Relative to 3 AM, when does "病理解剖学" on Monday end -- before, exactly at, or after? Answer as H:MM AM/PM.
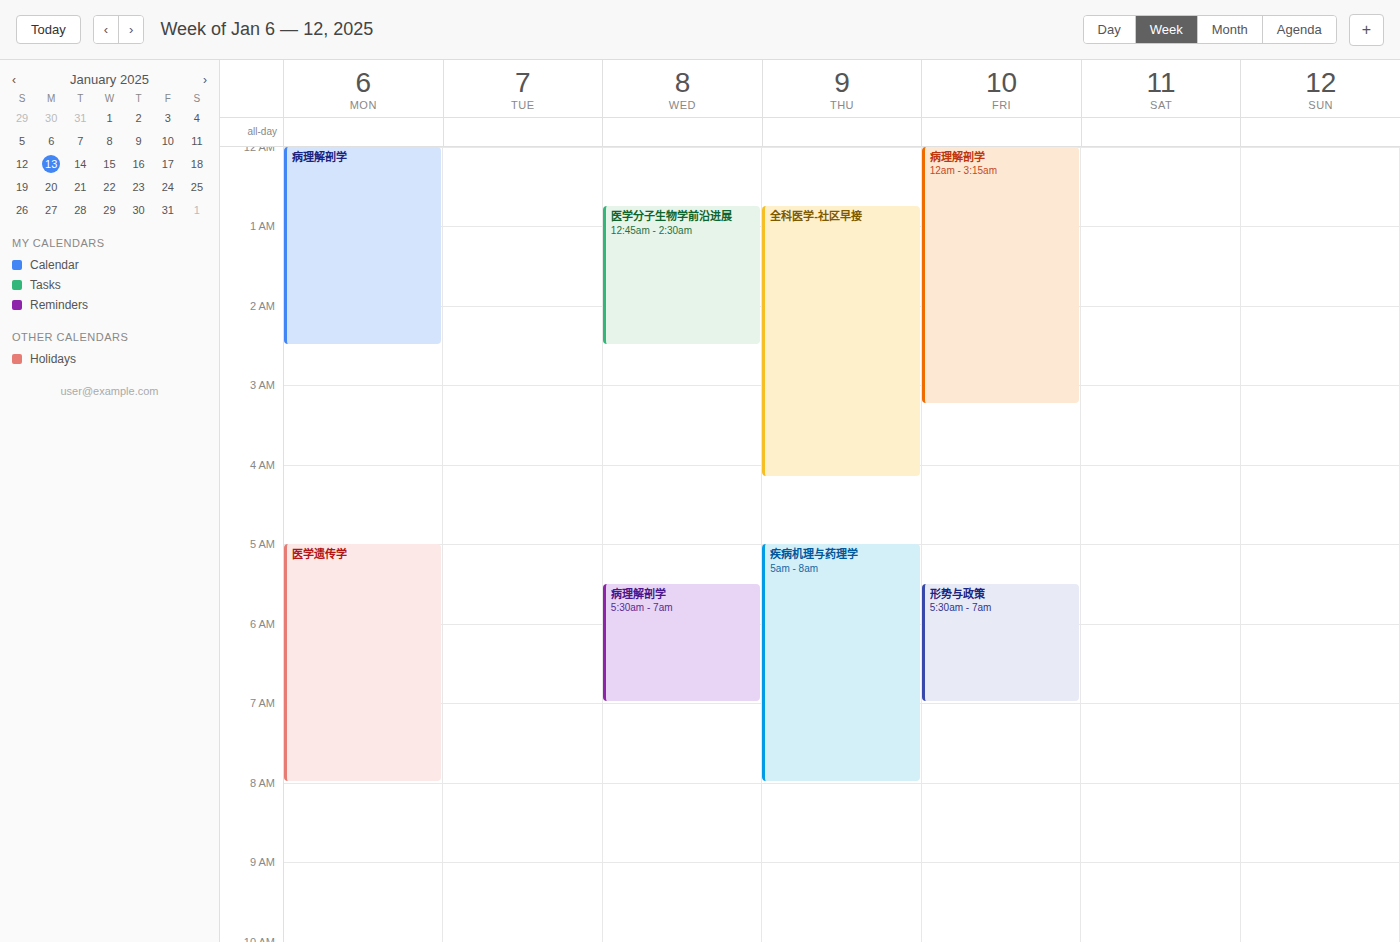
2:30 AM -- before 3 AM, 30 minutes above the 3 AM line.